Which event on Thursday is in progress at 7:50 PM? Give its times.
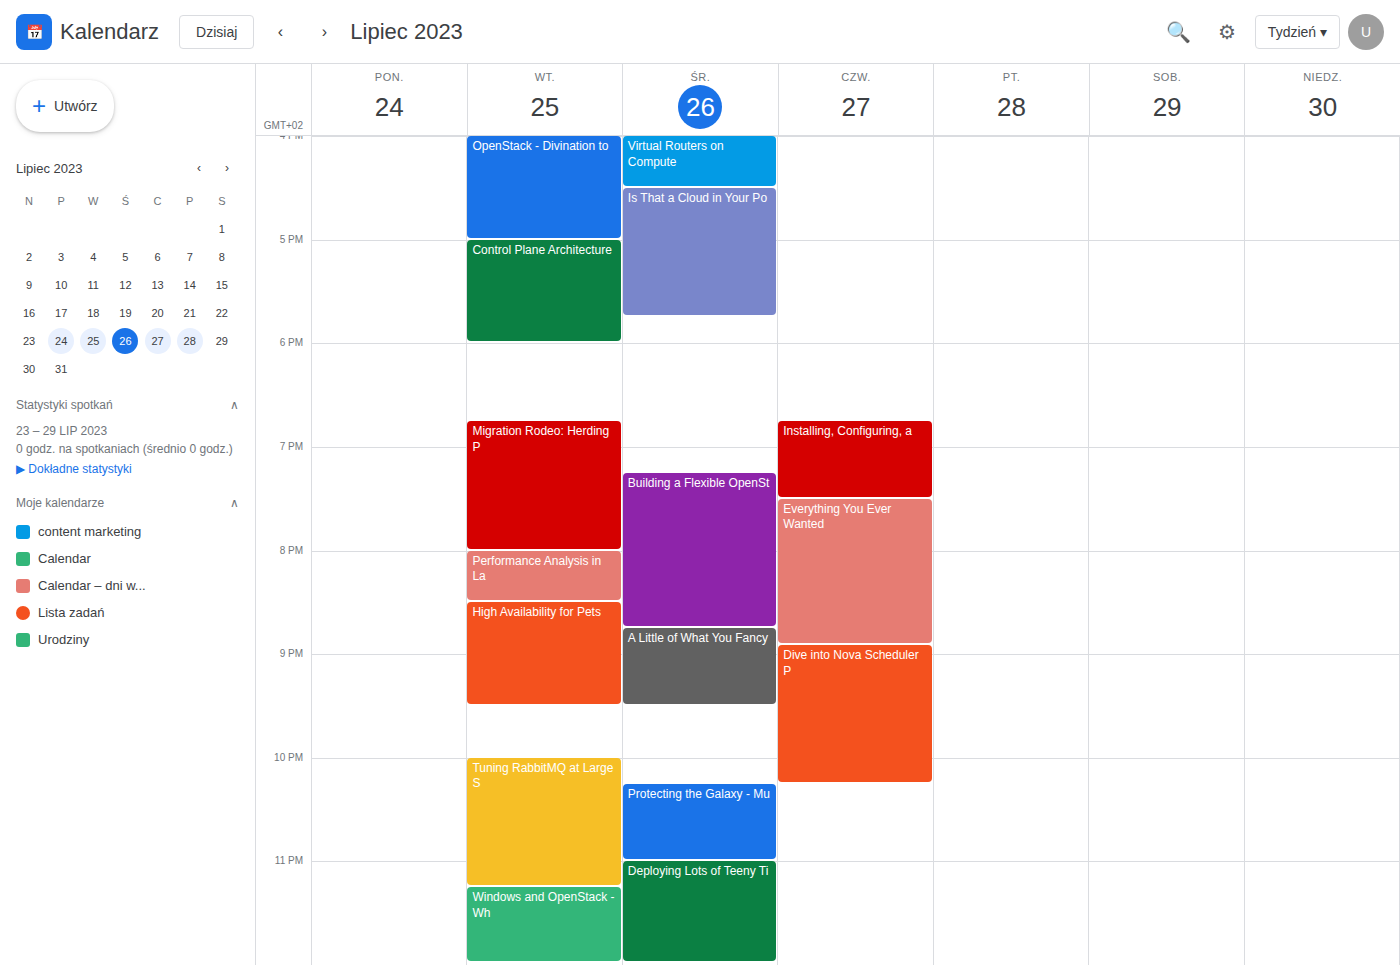
"Everything You Ever Wanted", 7:30 PM to 8:55 PM